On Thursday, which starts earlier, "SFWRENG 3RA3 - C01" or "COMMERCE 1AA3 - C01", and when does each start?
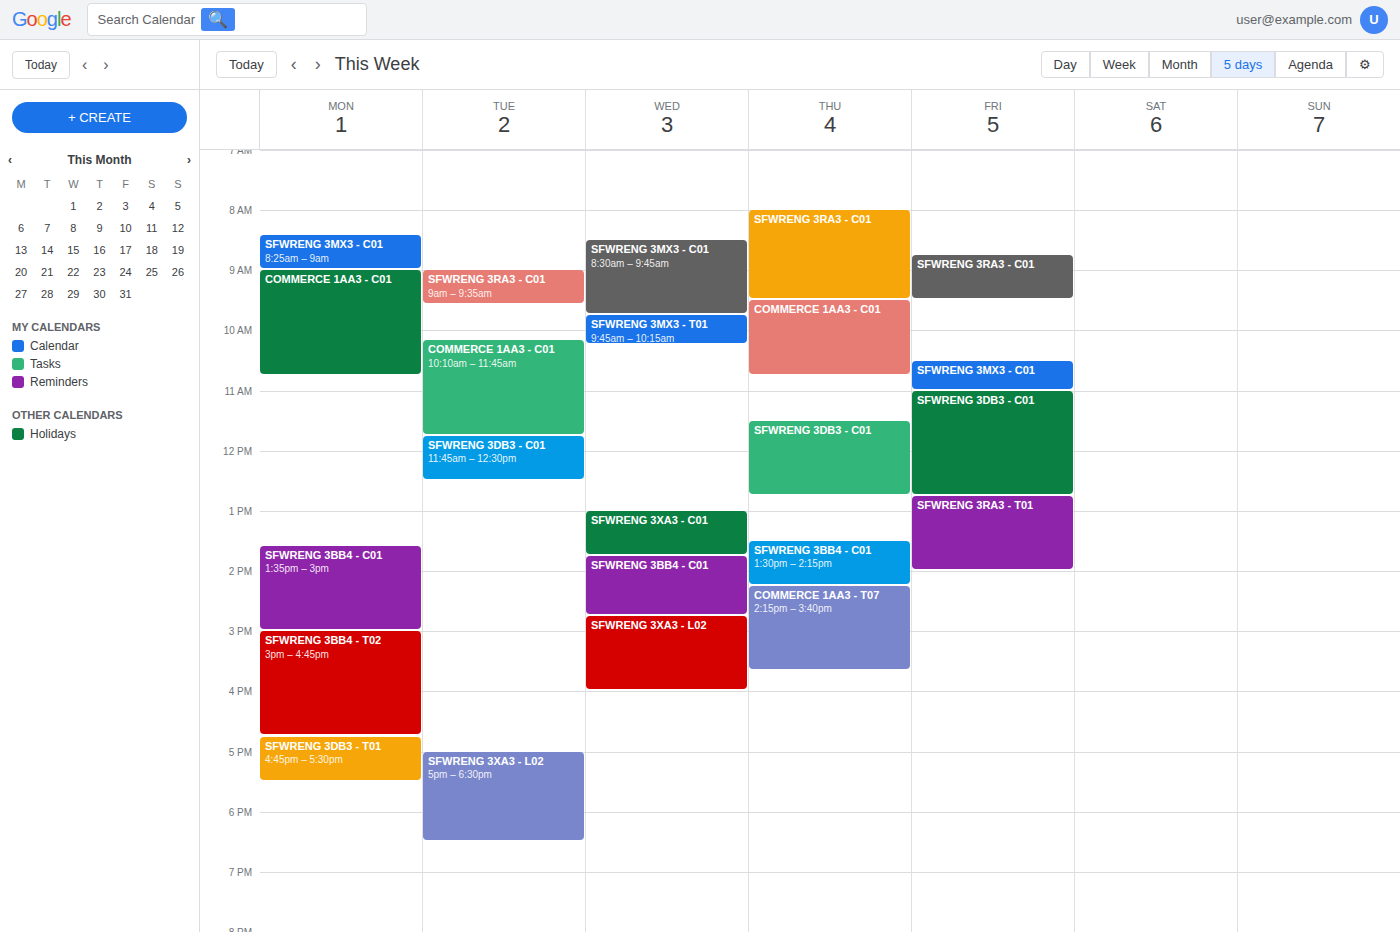
"SFWRENG 3RA3 - C01" 8:00 AM; "COMMERCE 1AA3 - C01" 9:30 AM.